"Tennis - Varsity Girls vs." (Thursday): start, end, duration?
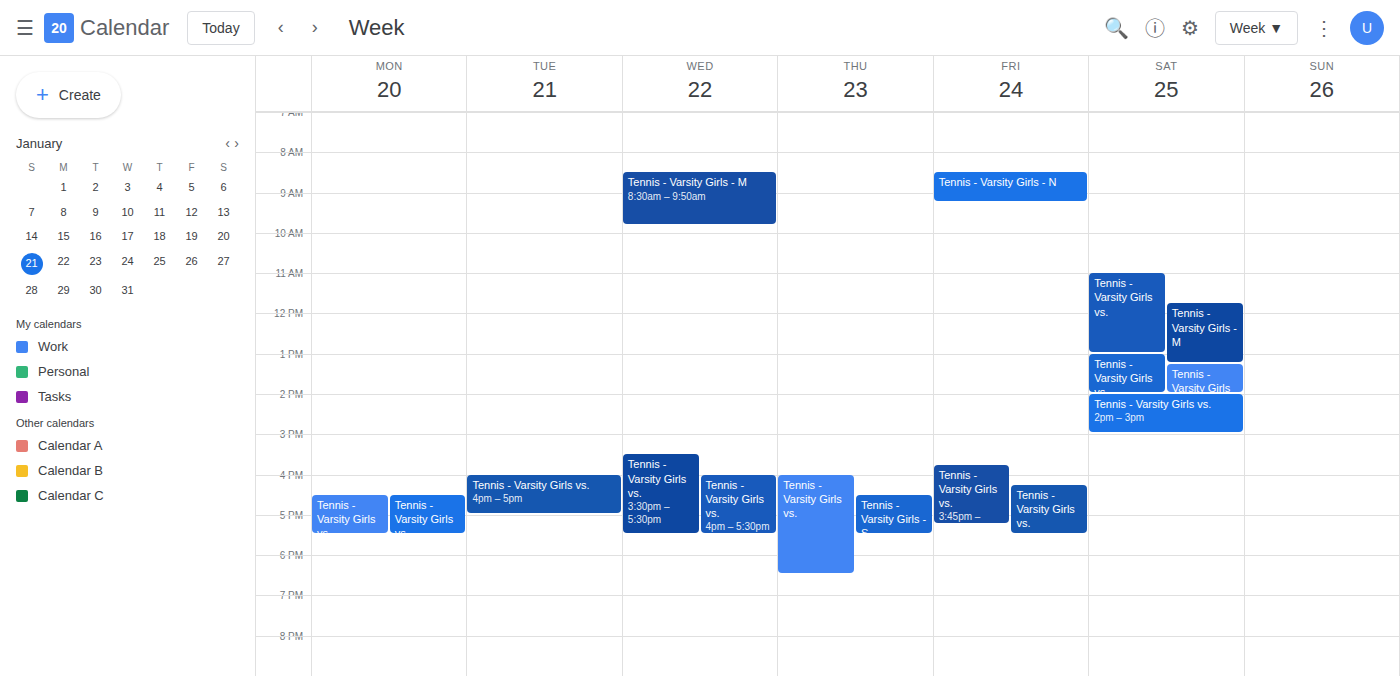
4:00 PM to 6:30 PM, 2 hours 30 minutes